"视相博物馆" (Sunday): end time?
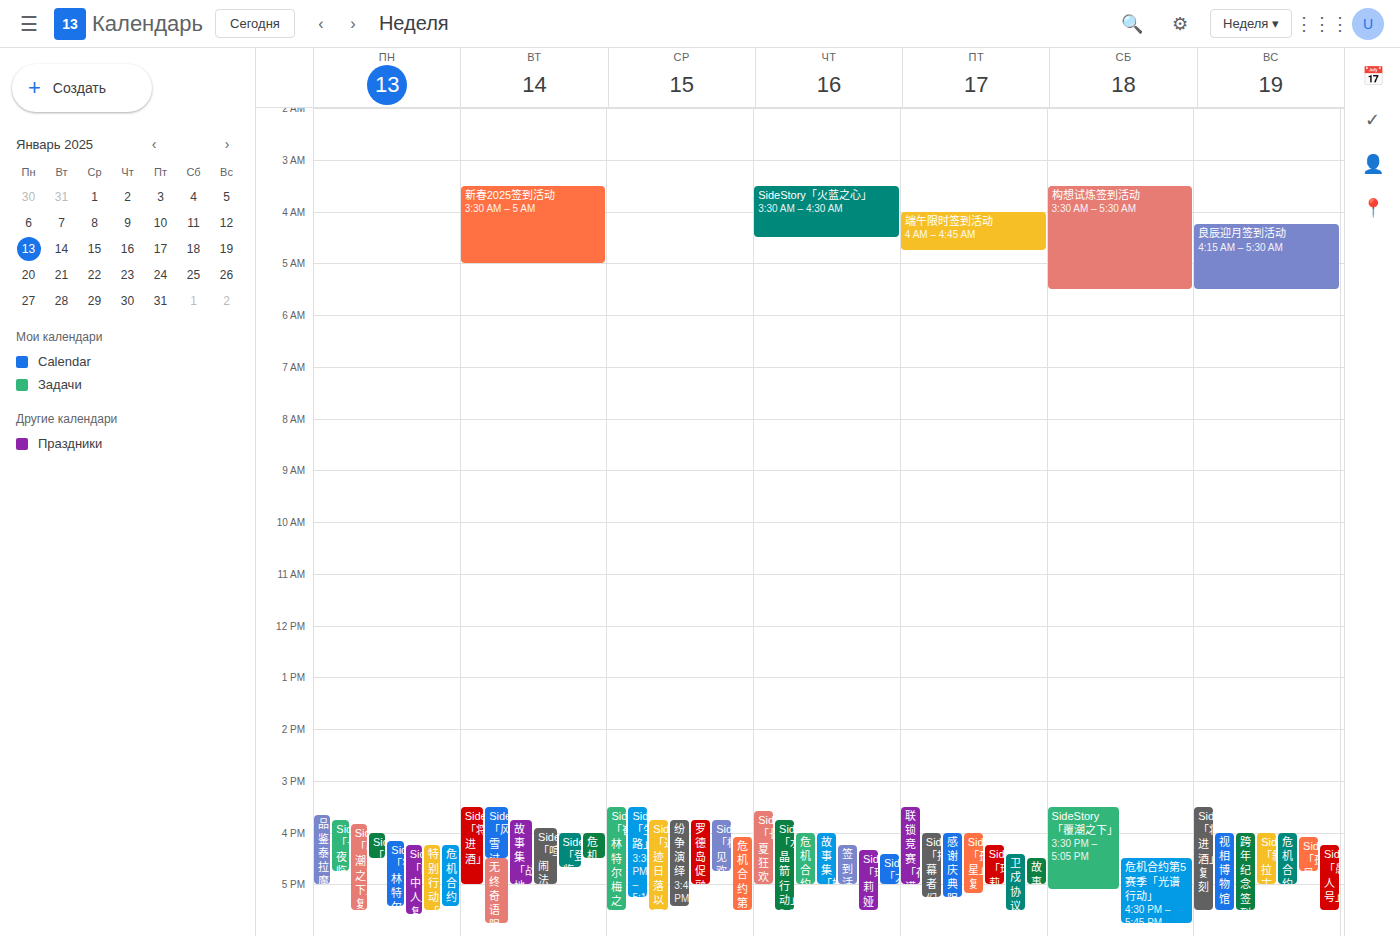
5:30 PM